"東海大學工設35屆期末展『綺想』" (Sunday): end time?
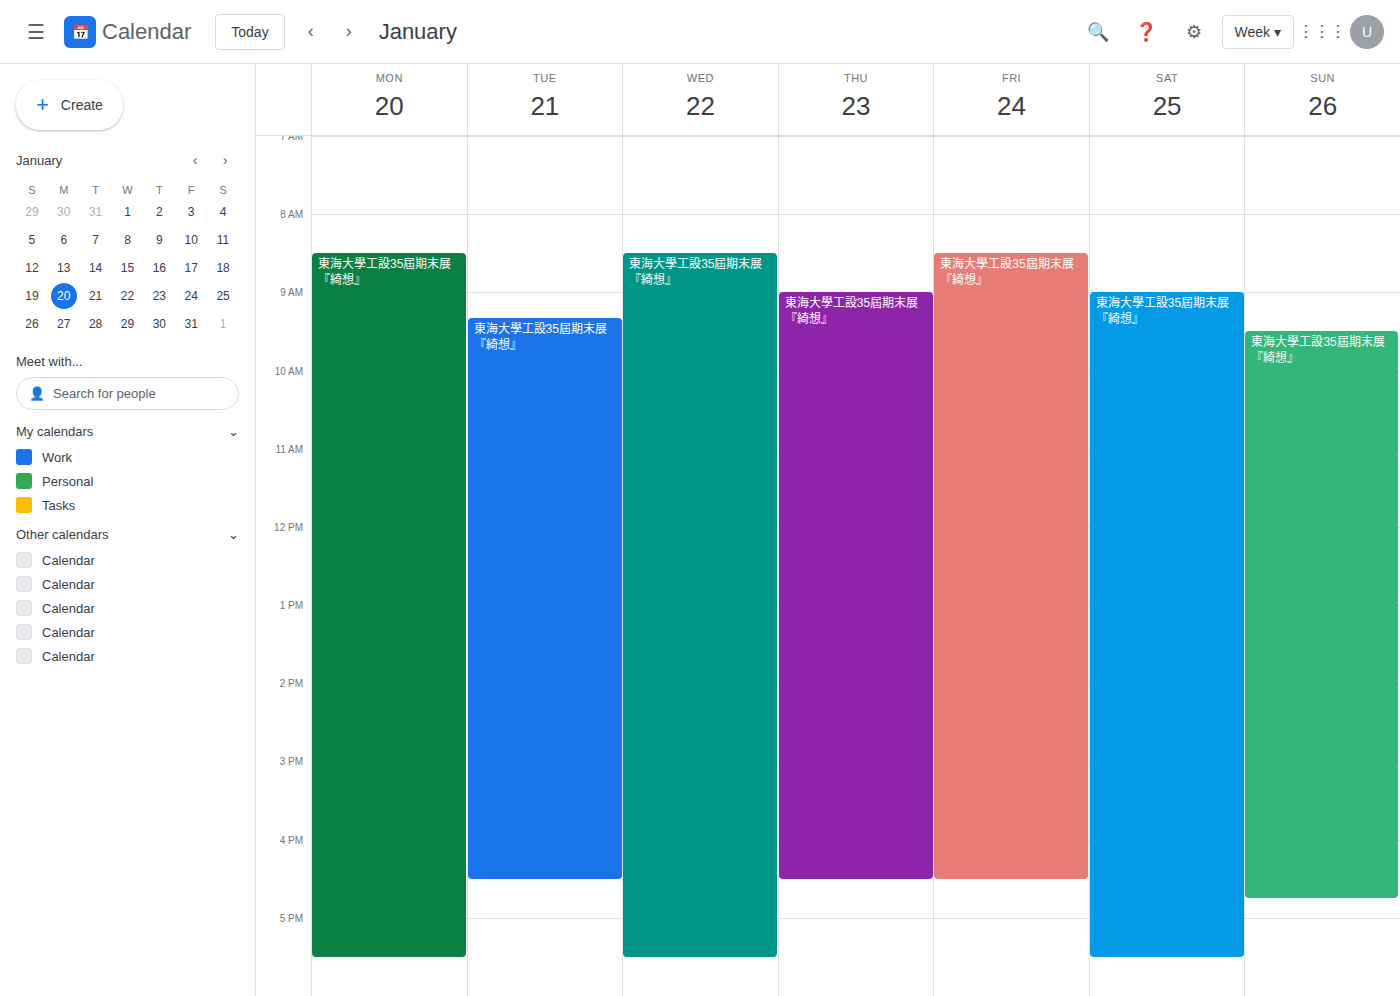
4:45 PM